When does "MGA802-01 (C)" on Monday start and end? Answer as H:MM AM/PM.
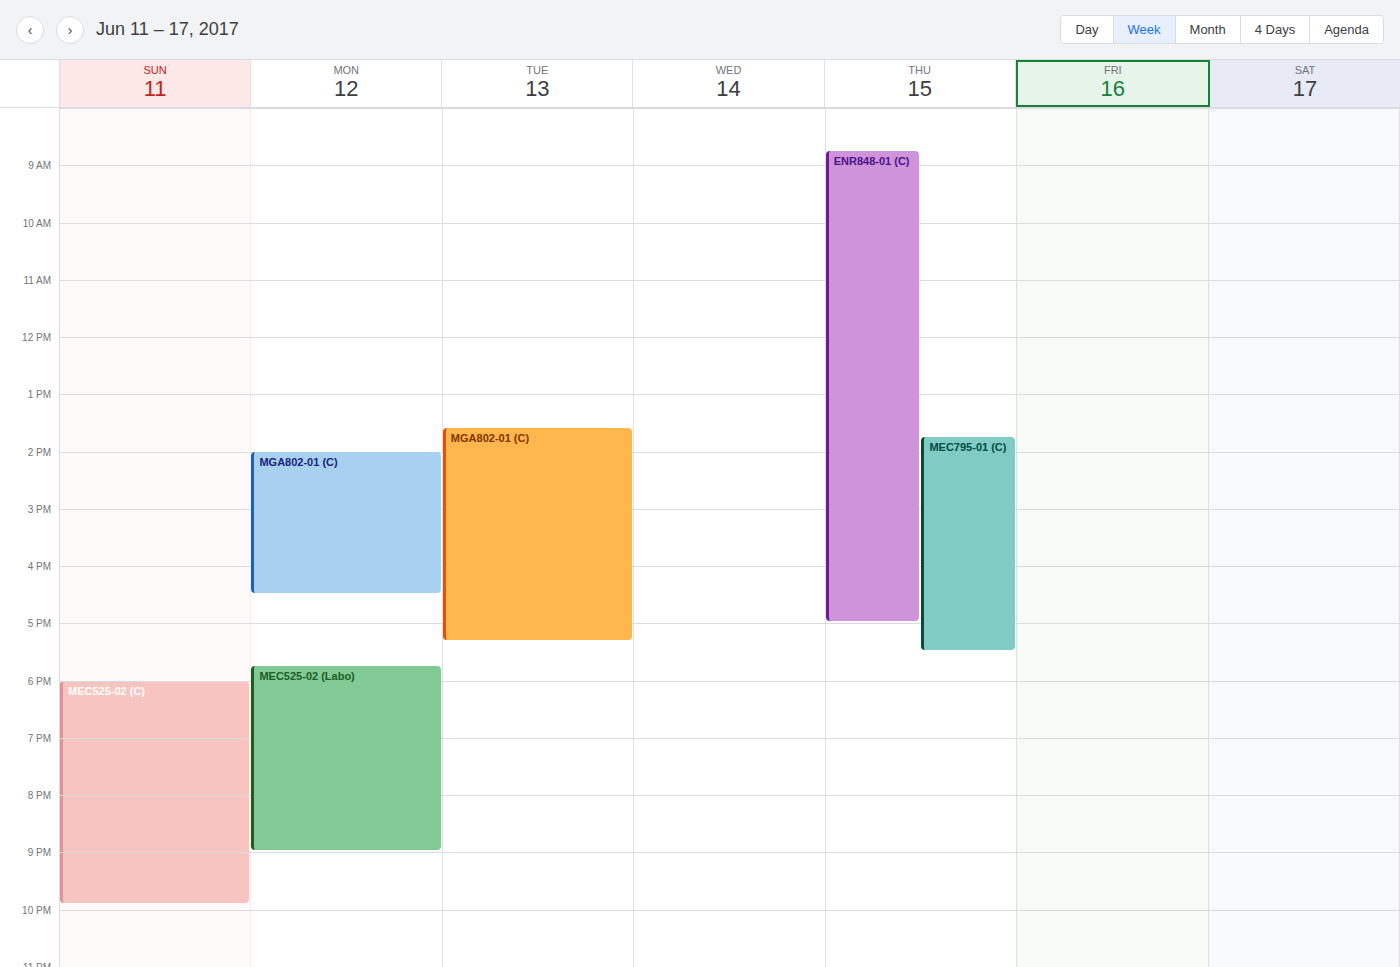
2:00 PM to 4:30 PM